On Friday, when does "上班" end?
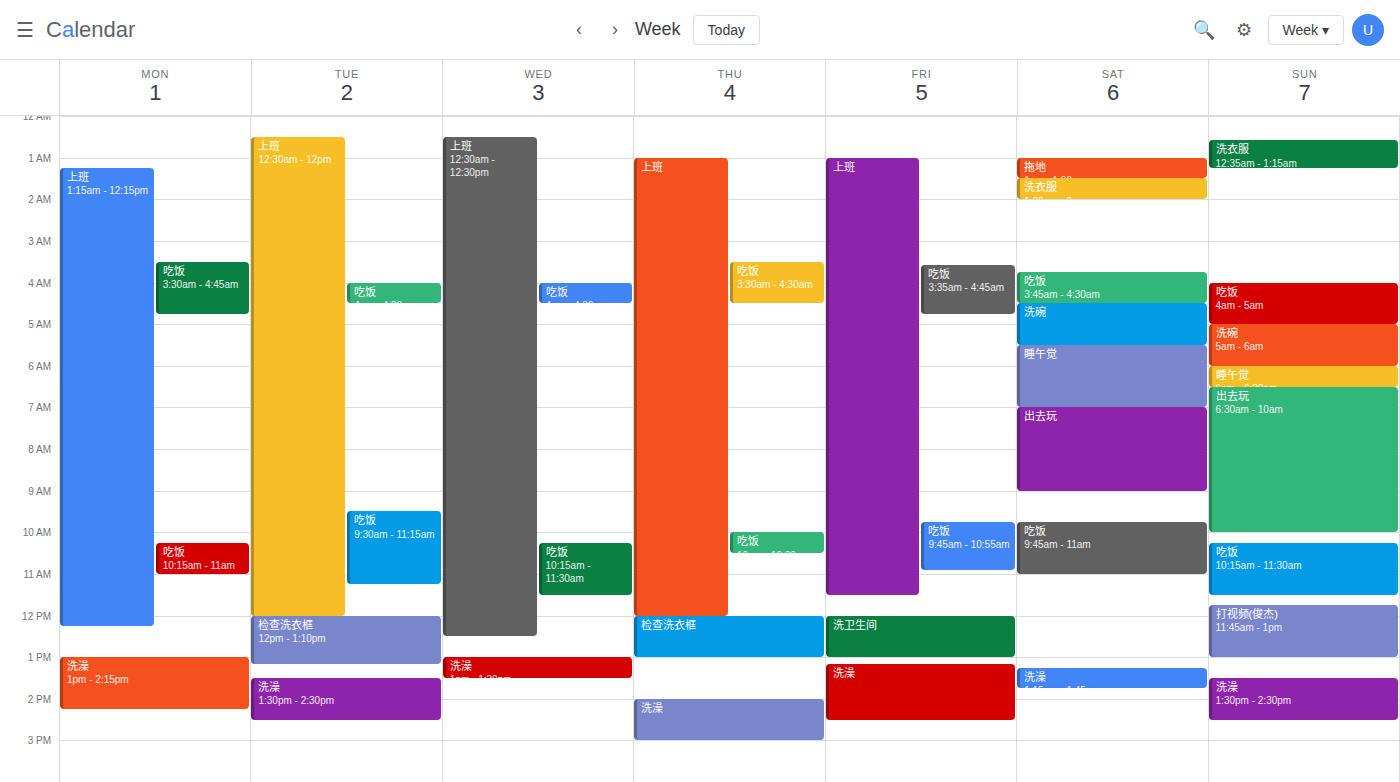
11:30 AM